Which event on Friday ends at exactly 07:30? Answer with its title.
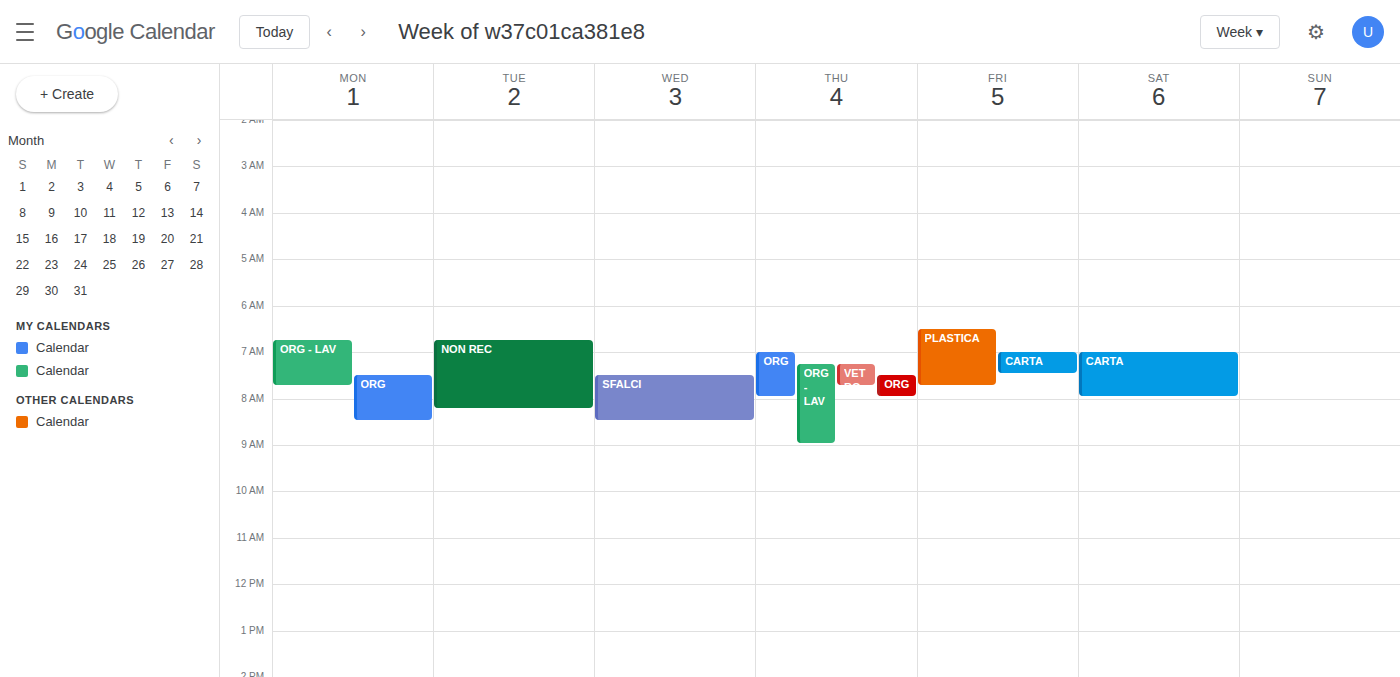
"CARTA"